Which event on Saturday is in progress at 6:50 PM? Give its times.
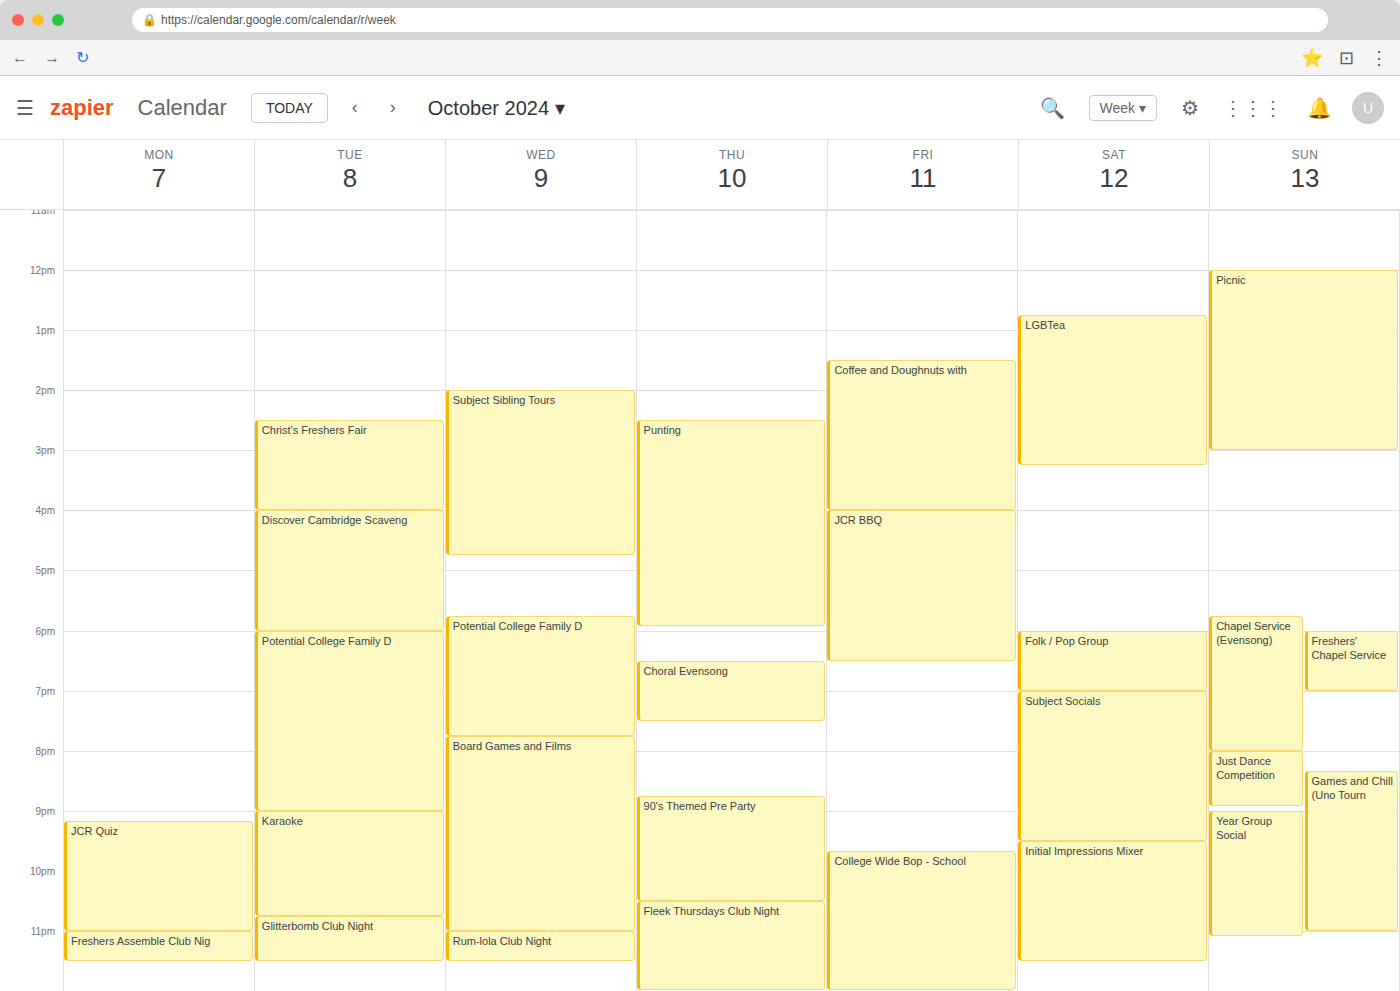
"Folk / Pop Group", 6:00 PM to 7:00 PM